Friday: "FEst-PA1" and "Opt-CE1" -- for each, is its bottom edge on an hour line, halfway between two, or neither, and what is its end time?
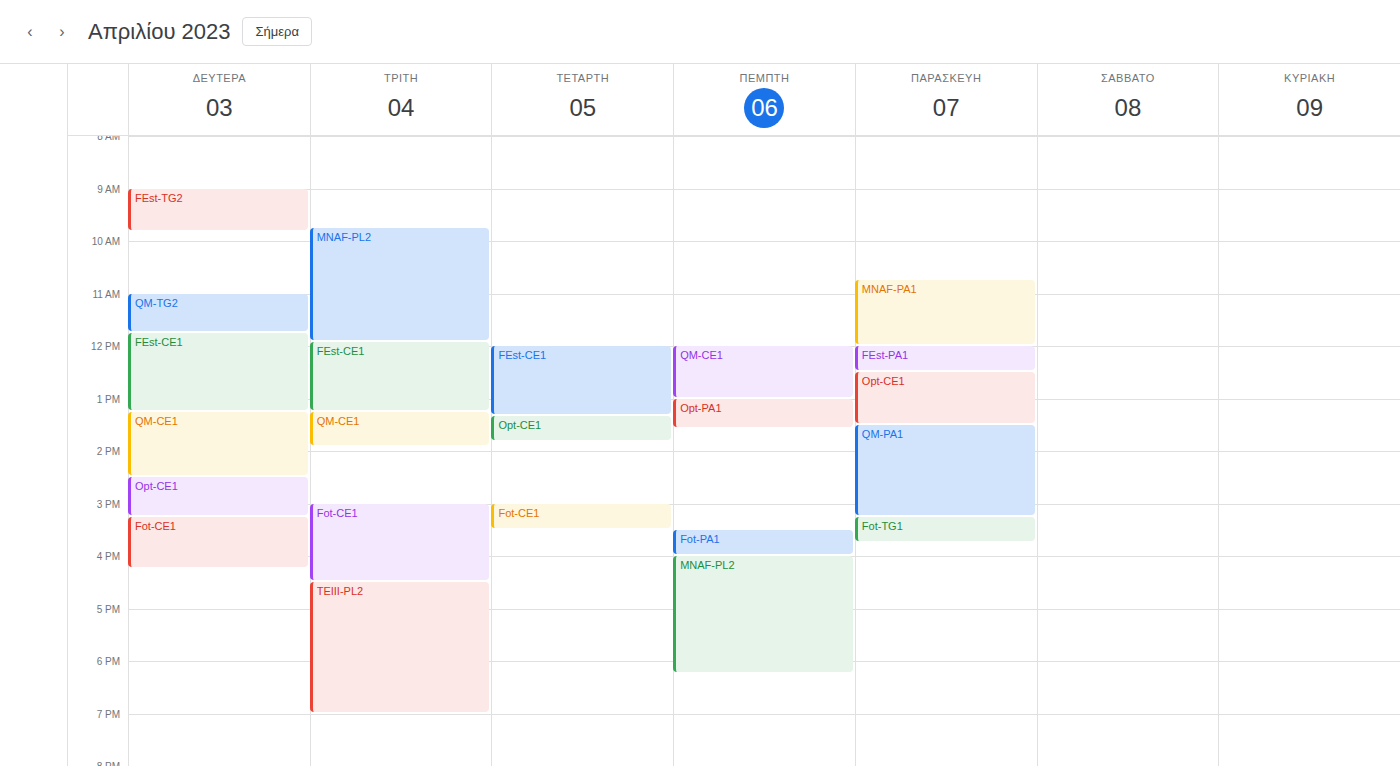
"FEst-PA1": 12:30 PM, halfway between the 12 PM and 1 PM lines. "Opt-CE1": 1:30 PM, halfway between the 1 PM and 2 PM lines.